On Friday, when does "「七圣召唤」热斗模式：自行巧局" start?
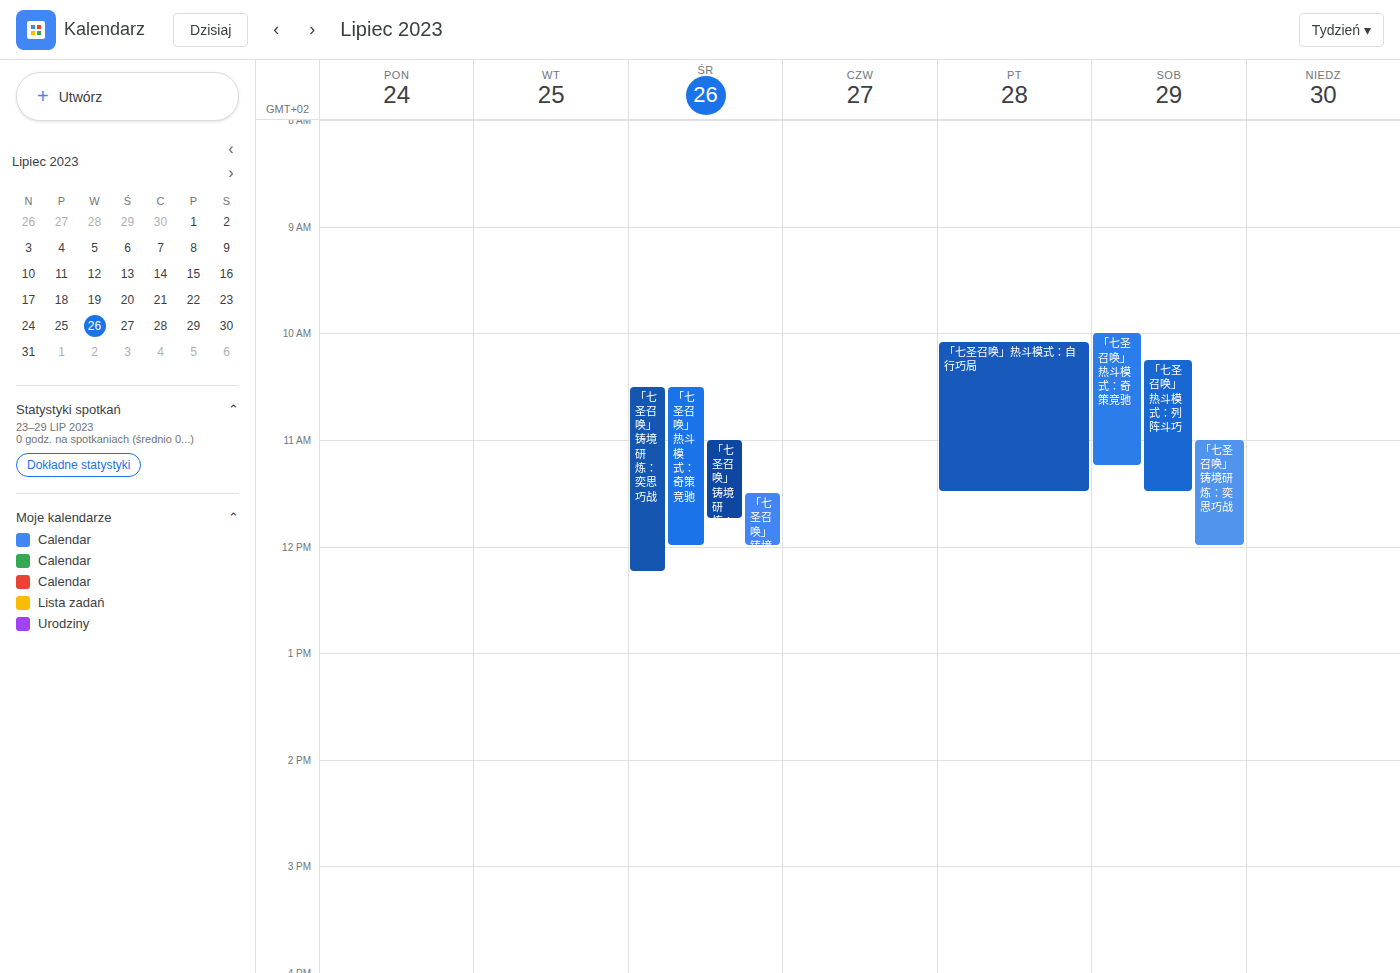
10:05 AM